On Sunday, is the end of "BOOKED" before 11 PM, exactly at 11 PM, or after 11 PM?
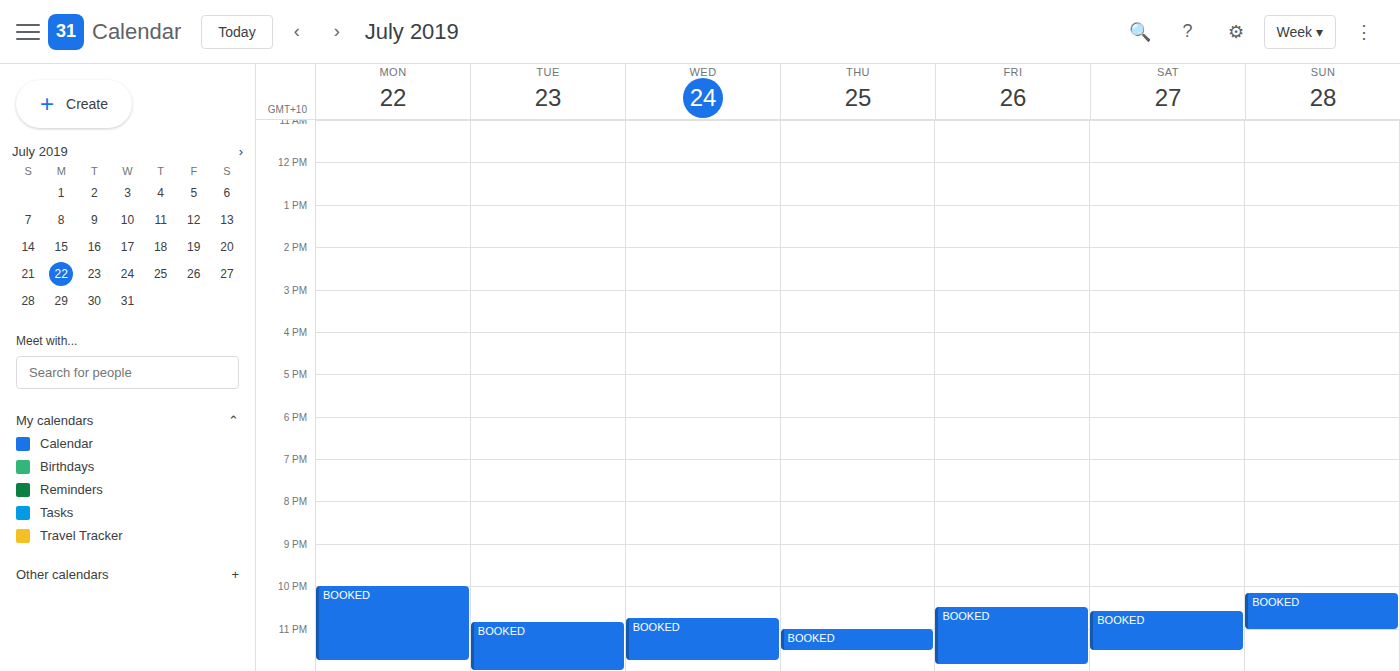
11:00 PM -- exactly at 11 PM, on the 11 PM line.